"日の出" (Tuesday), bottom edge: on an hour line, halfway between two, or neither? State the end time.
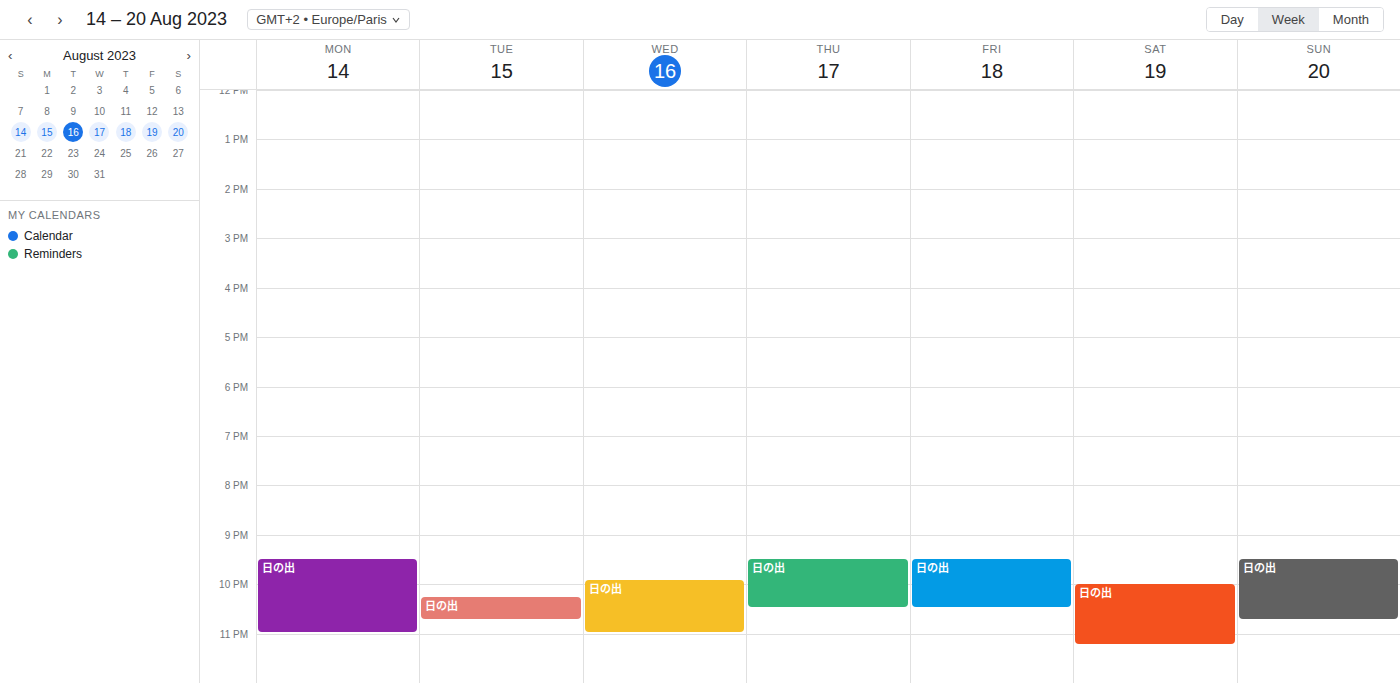
10:45 PM -- neither: three quarters of the way from the 10 PM line to the 11 PM line.